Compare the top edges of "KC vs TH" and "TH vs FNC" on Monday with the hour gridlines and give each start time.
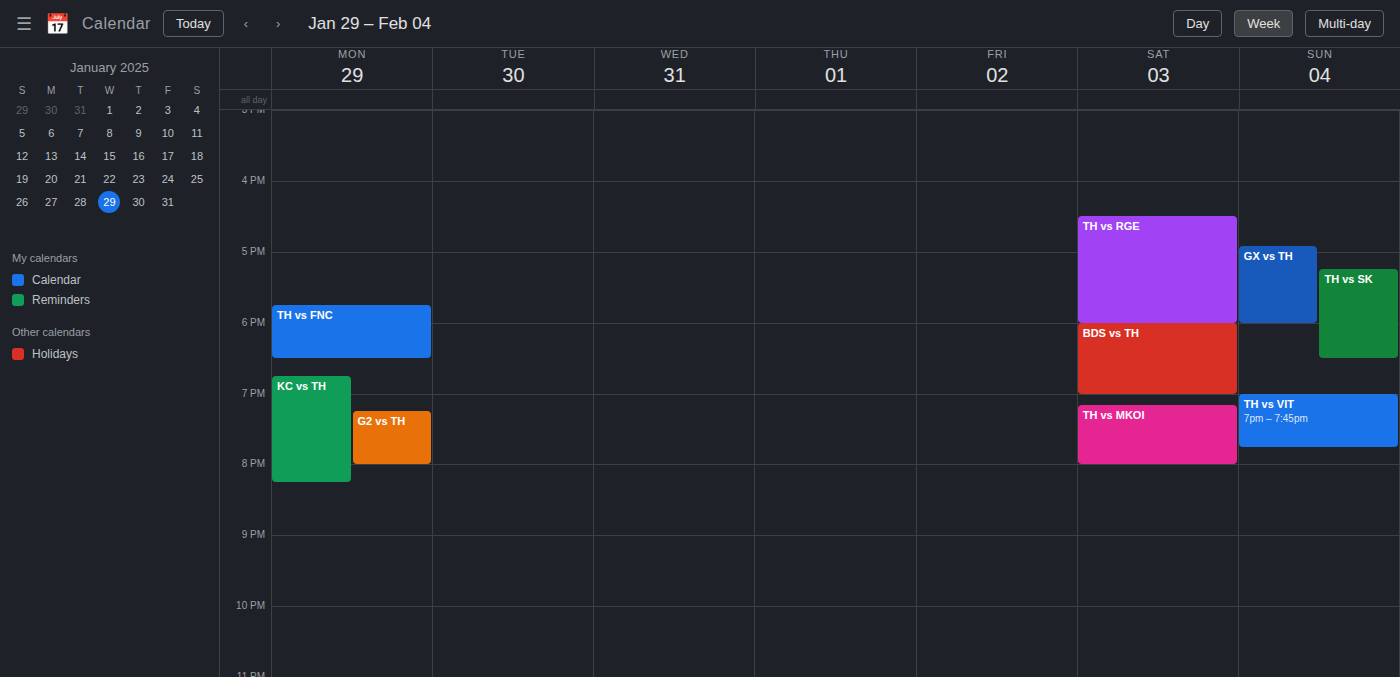
"KC vs TH": 6:45 PM, neither: three quarters of the way from the 6 PM line to the 7 PM line. "TH vs FNC": 5:45 PM, neither: three quarters of the way from the 5 PM line to the 6 PM line.